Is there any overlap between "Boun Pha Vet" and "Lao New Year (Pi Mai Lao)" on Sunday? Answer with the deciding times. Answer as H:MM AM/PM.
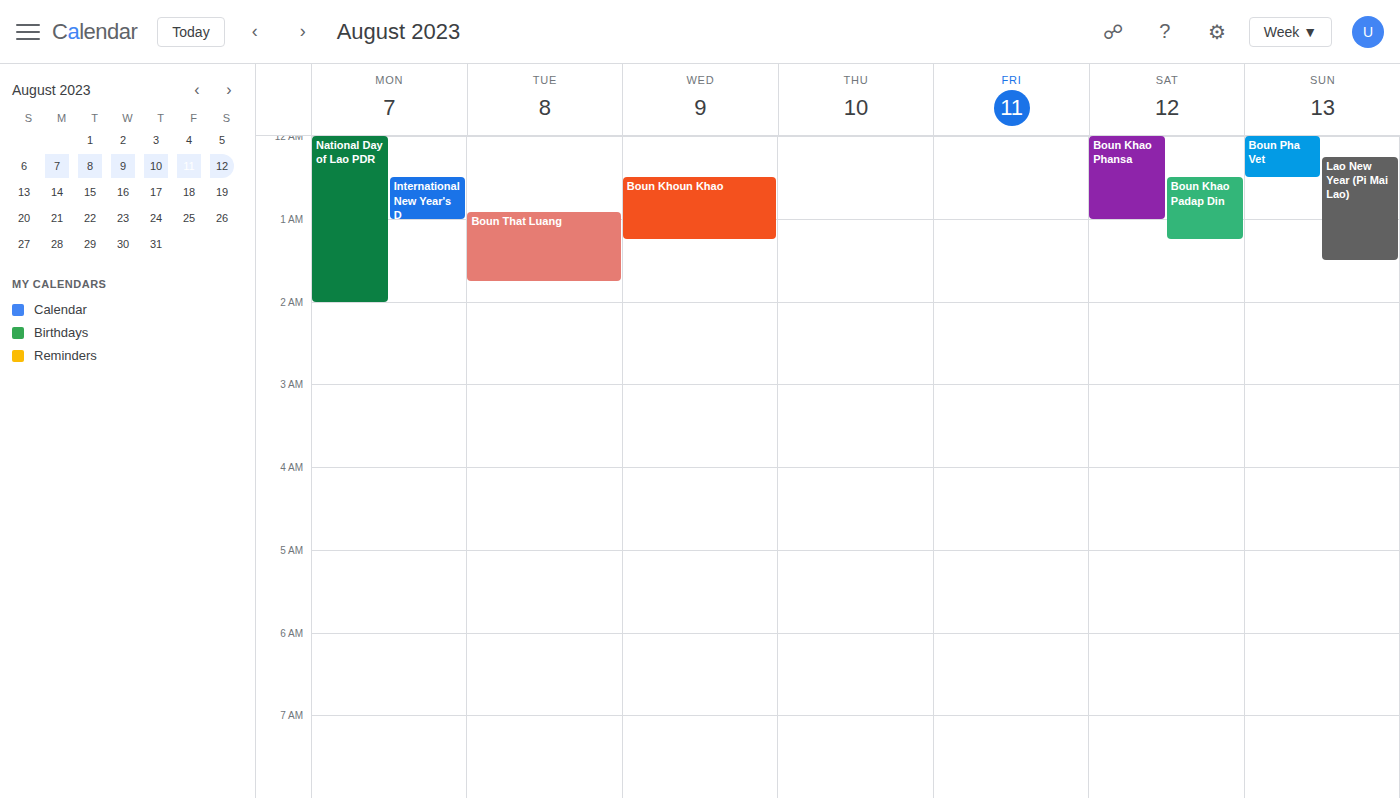
"Lao New Year (Pi Mai Lao)" starts at 12:15 AM, before "Boun Pha Vet" ends at 12:30 AM -- they overlap.